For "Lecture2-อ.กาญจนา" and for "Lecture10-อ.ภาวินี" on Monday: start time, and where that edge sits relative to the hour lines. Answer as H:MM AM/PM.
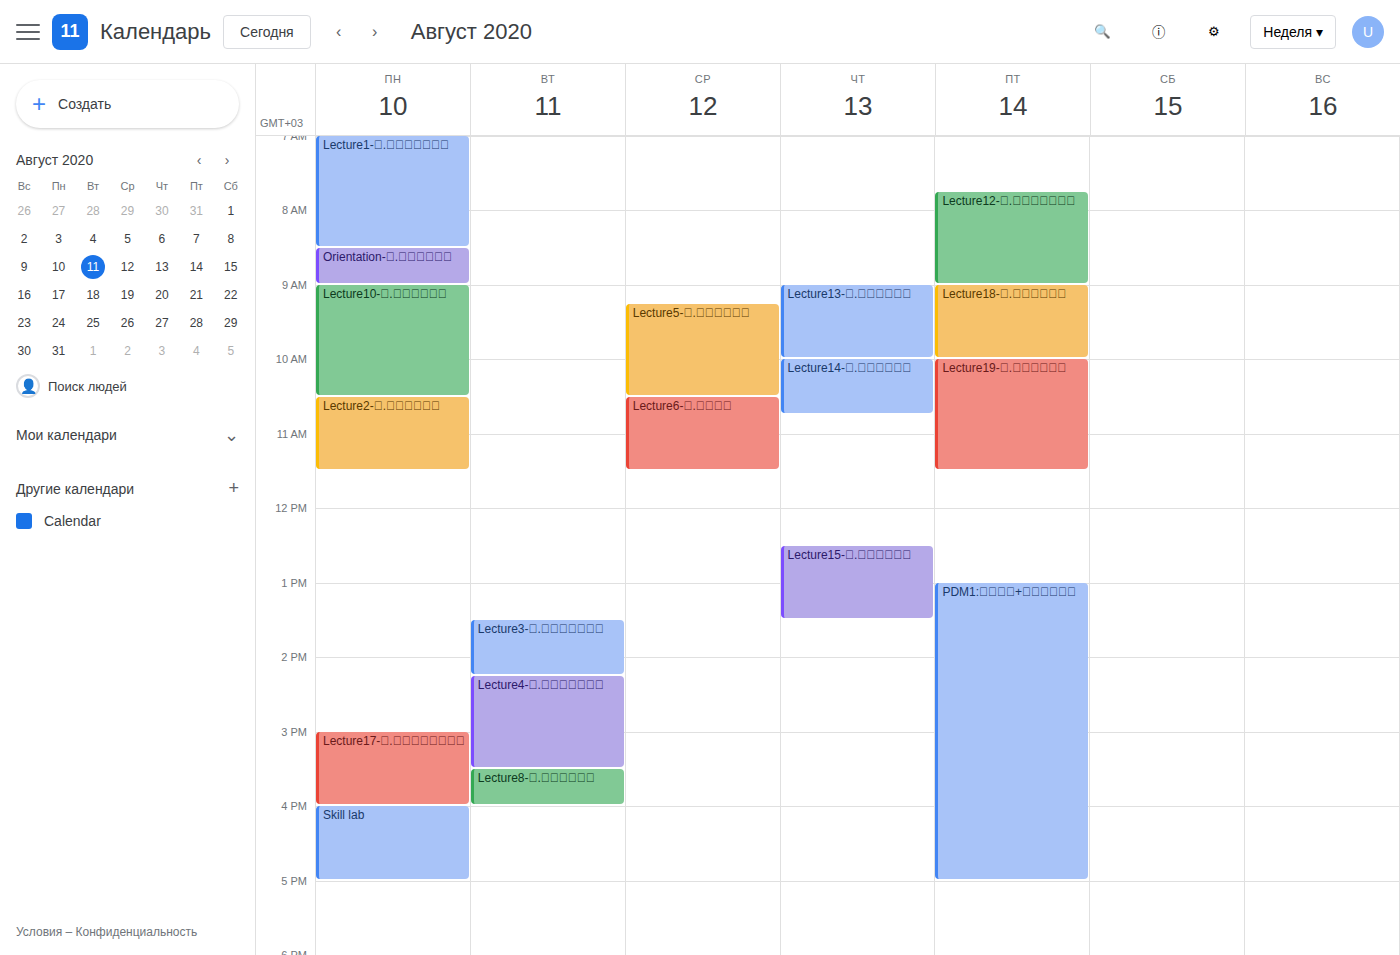
"Lecture2-อ.กาญจนา": 10:30 AM, halfway between the 10 AM and 11 AM lines. "Lecture10-อ.ภาวินี": 9:00 AM, exactly on the 9 AM line.